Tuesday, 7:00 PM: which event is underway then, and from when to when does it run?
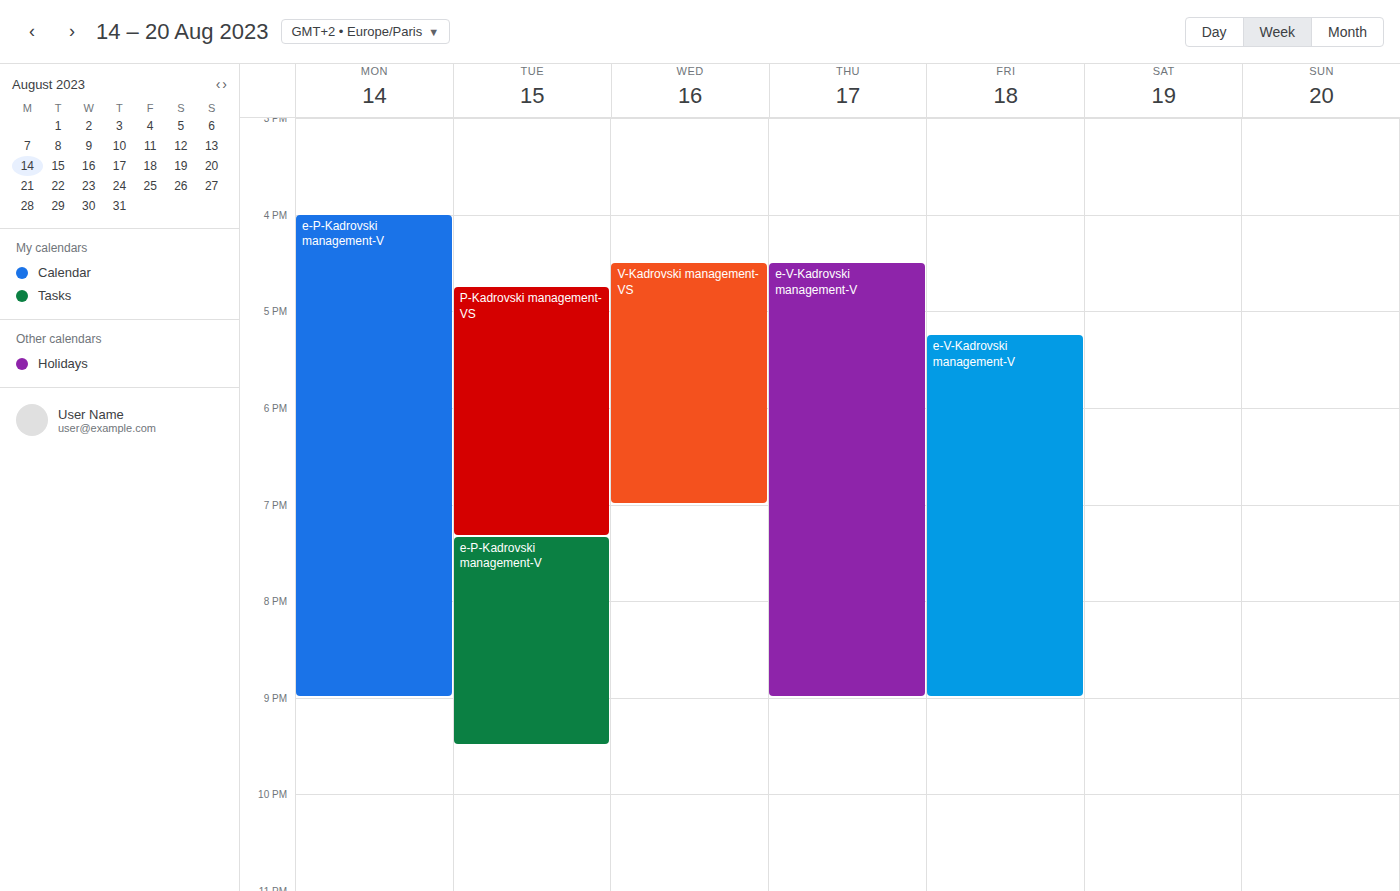
"P-Kadrovski management-VS", 4:45 PM to 7:20 PM